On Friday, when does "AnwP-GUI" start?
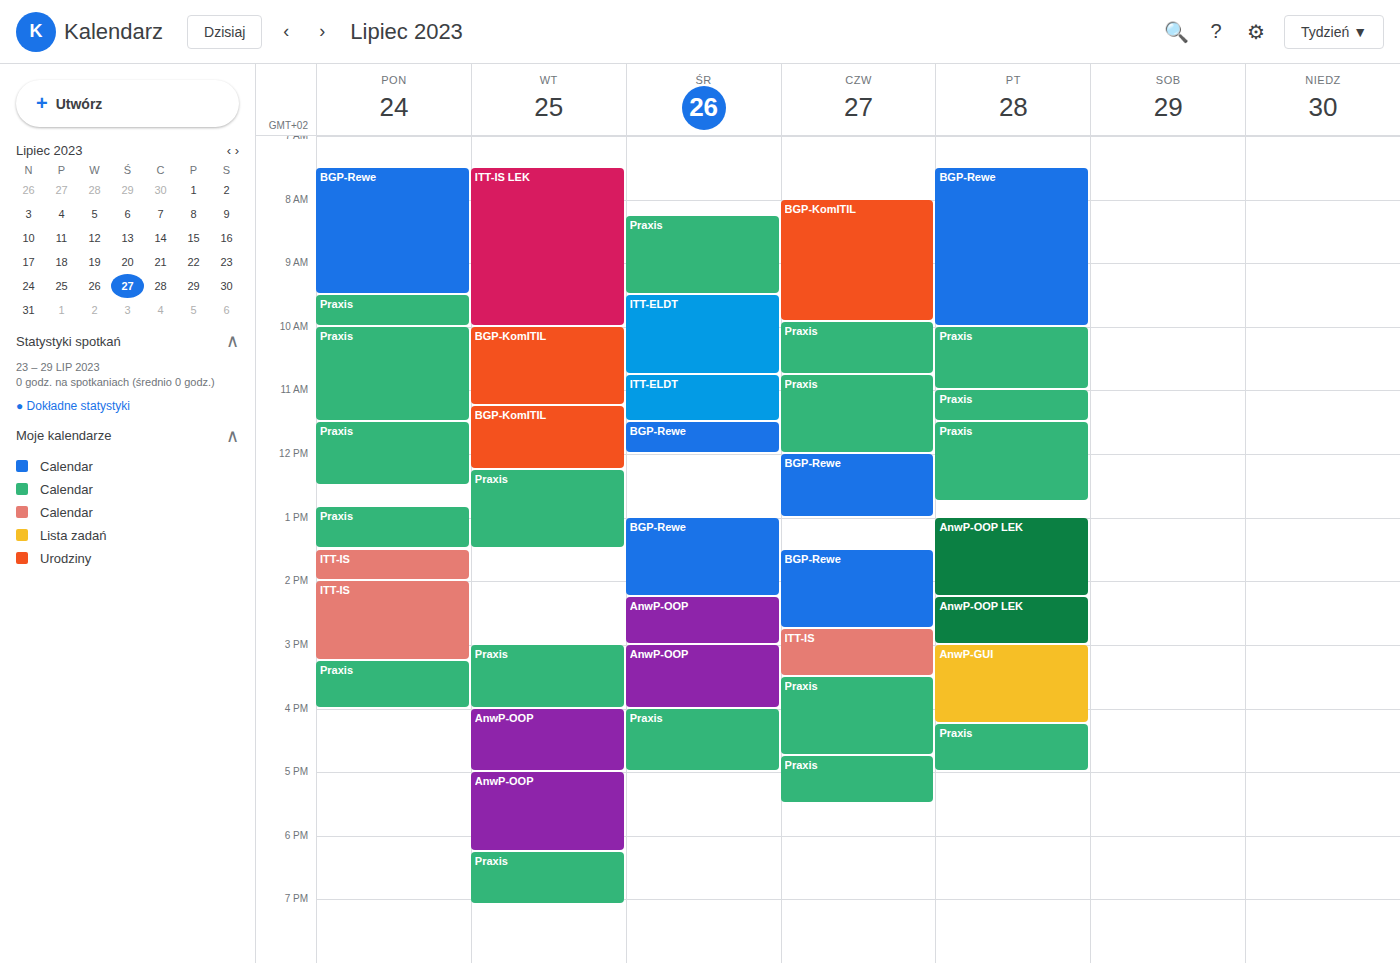
3:00 PM